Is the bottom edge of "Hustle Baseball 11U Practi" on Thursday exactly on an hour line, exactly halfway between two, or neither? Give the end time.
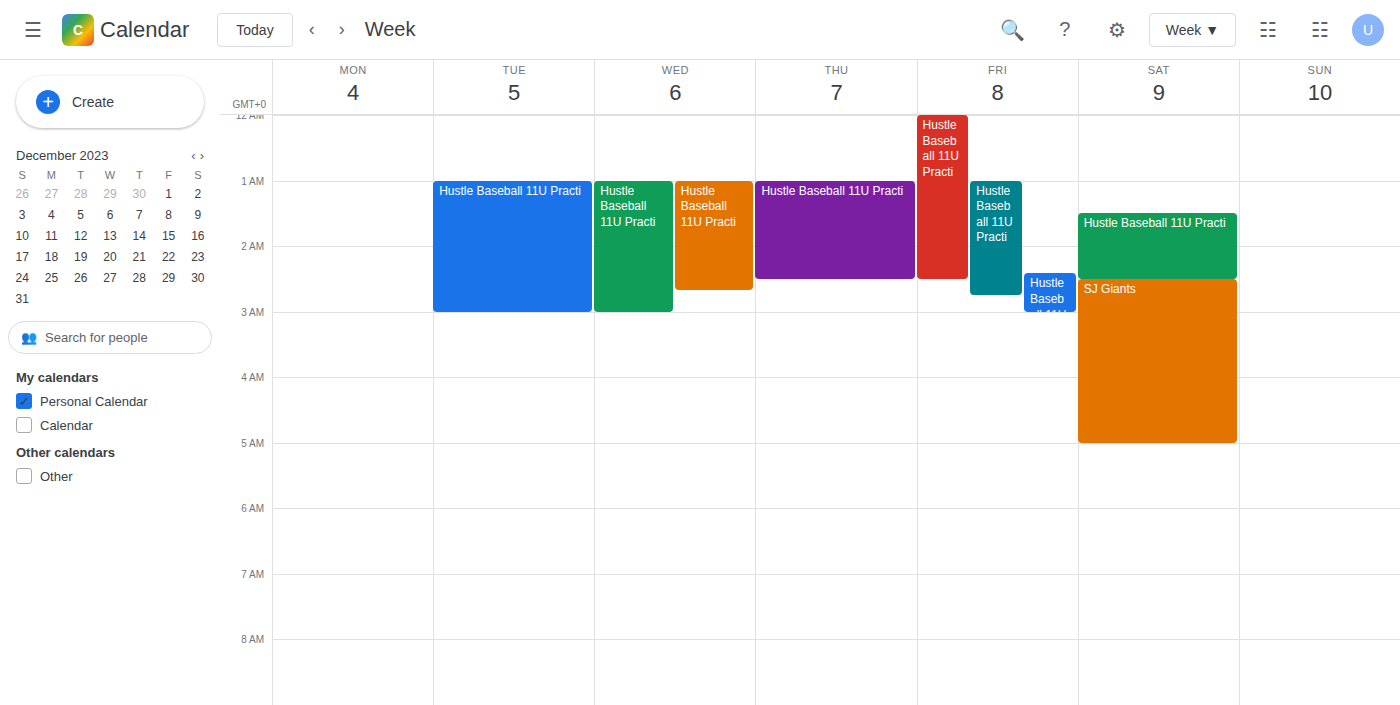
02:30 -- halfway between the 02:00 and 03:00 lines.